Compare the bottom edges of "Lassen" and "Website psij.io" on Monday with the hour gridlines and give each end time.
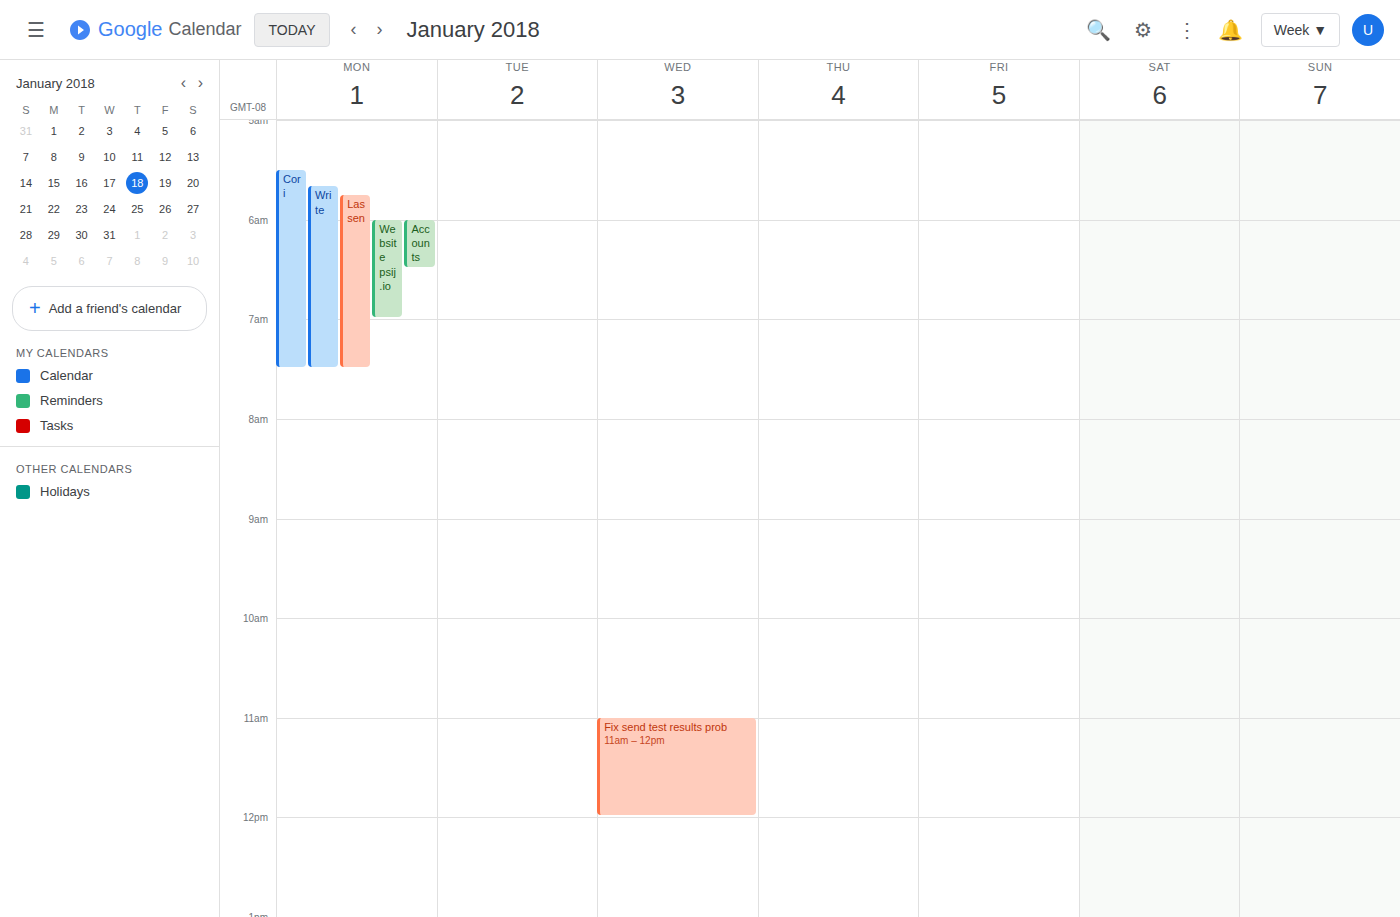
"Lassen": 07:30, halfway between the 07:00 and 08:00 lines. "Website psij.io": 07:00, exactly on the 07:00 line.